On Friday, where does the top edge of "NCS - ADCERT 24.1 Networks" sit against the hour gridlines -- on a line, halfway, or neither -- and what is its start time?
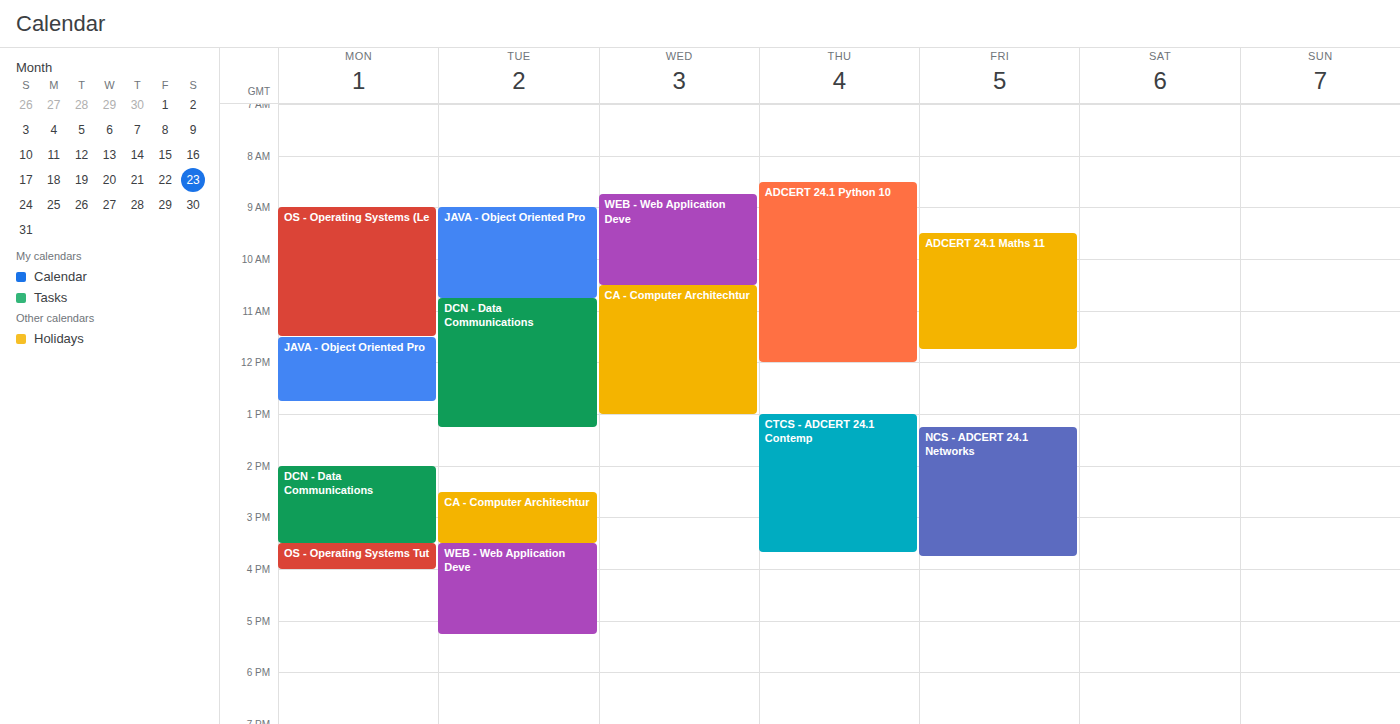
1:15 PM -- neither: a quarter of the way from the 1 PM line to the 2 PM line.